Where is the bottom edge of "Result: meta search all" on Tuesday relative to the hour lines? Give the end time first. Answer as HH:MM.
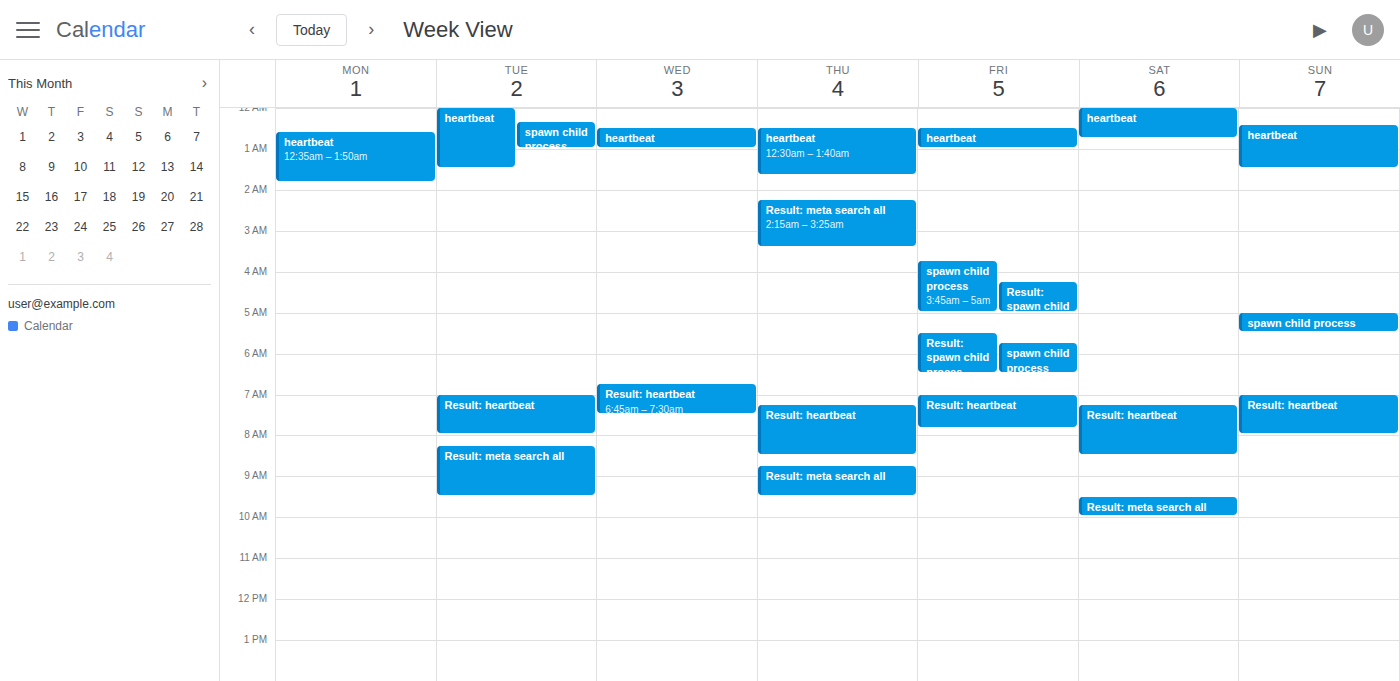
09:30 -- halfway between the 09:00 and 10:00 lines.